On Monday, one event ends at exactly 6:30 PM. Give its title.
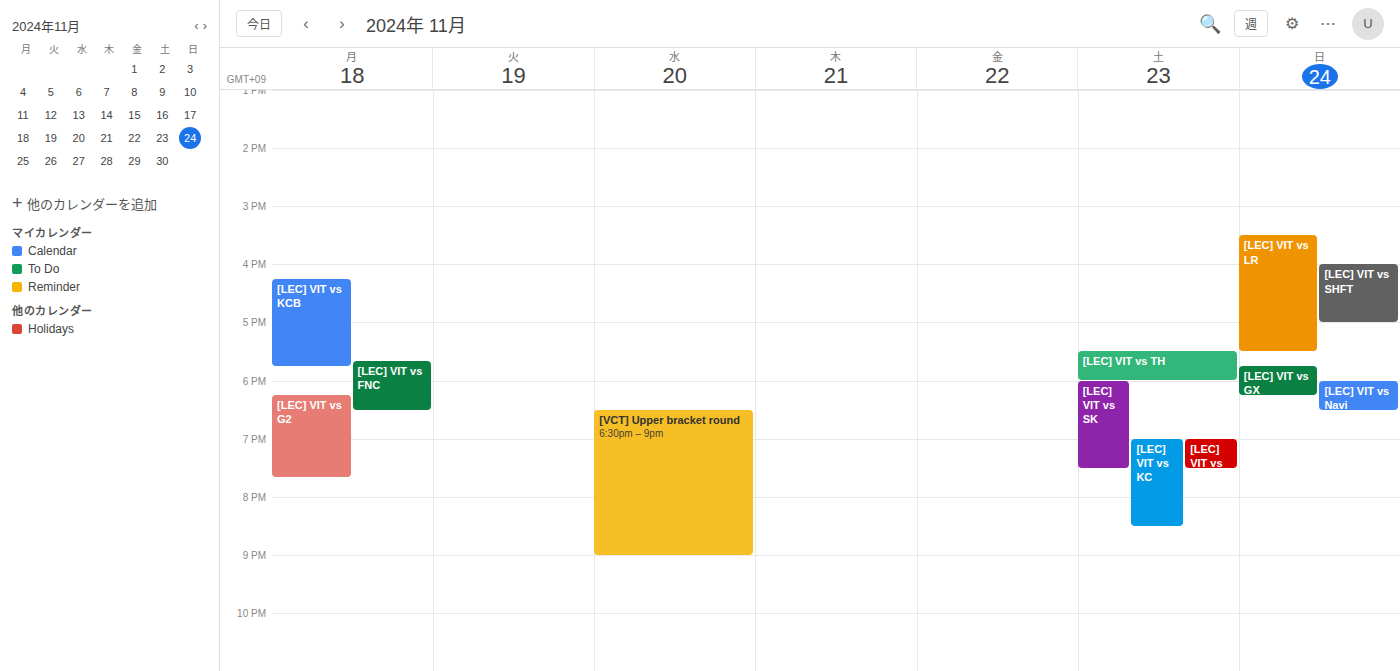
"[LEC] VIT vs FNC"